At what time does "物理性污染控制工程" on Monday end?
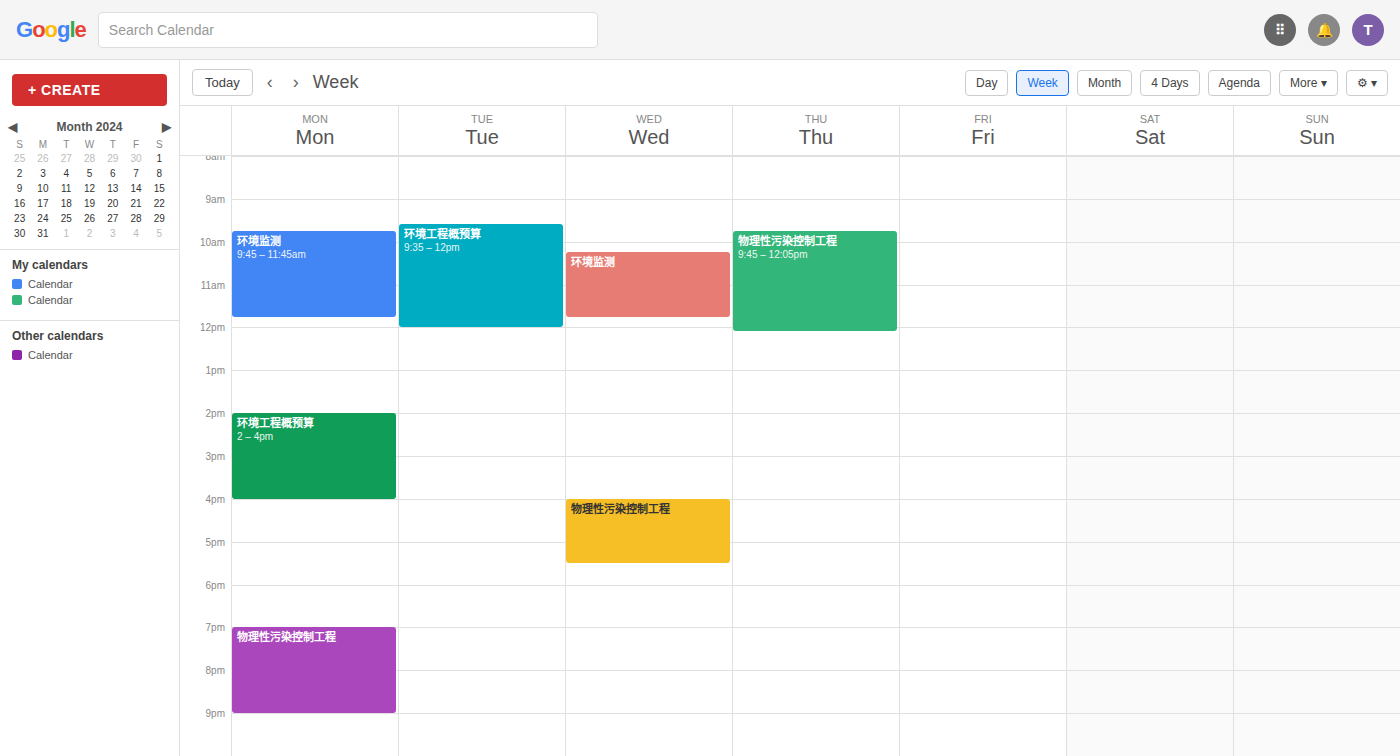
9:00 PM